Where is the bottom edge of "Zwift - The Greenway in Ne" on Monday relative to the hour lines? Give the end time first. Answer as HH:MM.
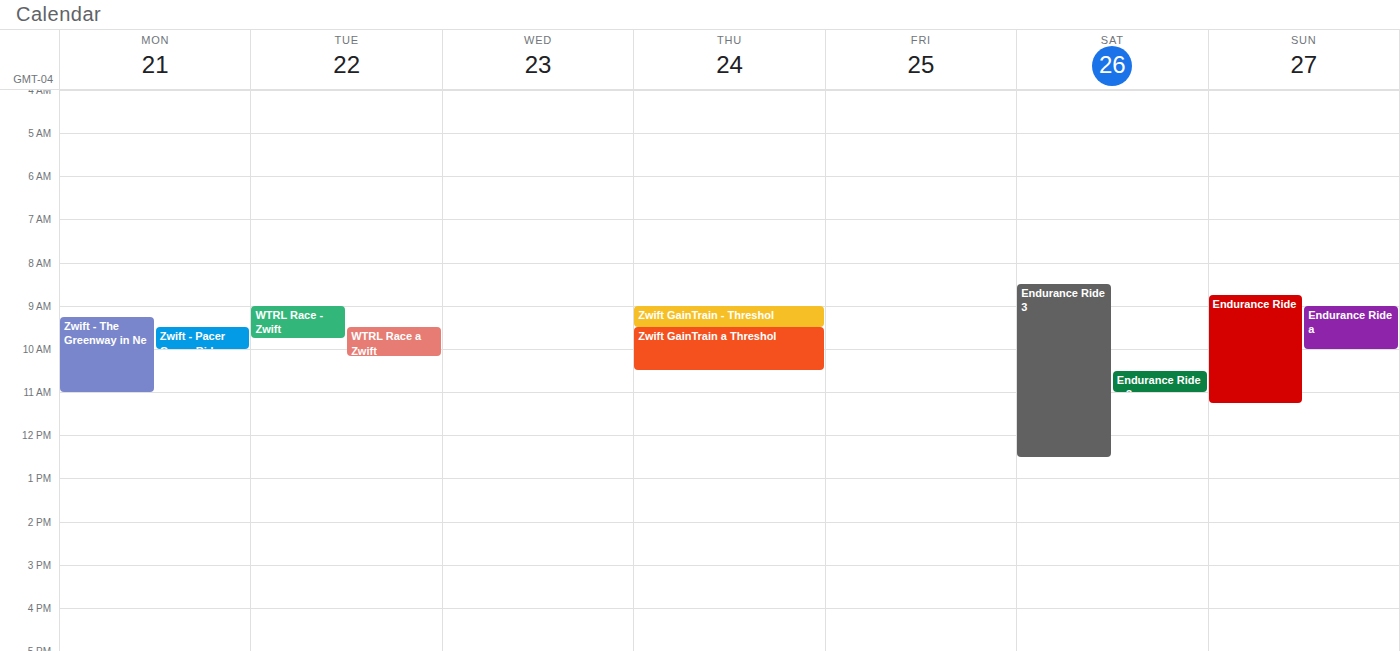
11:00 -- exactly on the 11:00 line.